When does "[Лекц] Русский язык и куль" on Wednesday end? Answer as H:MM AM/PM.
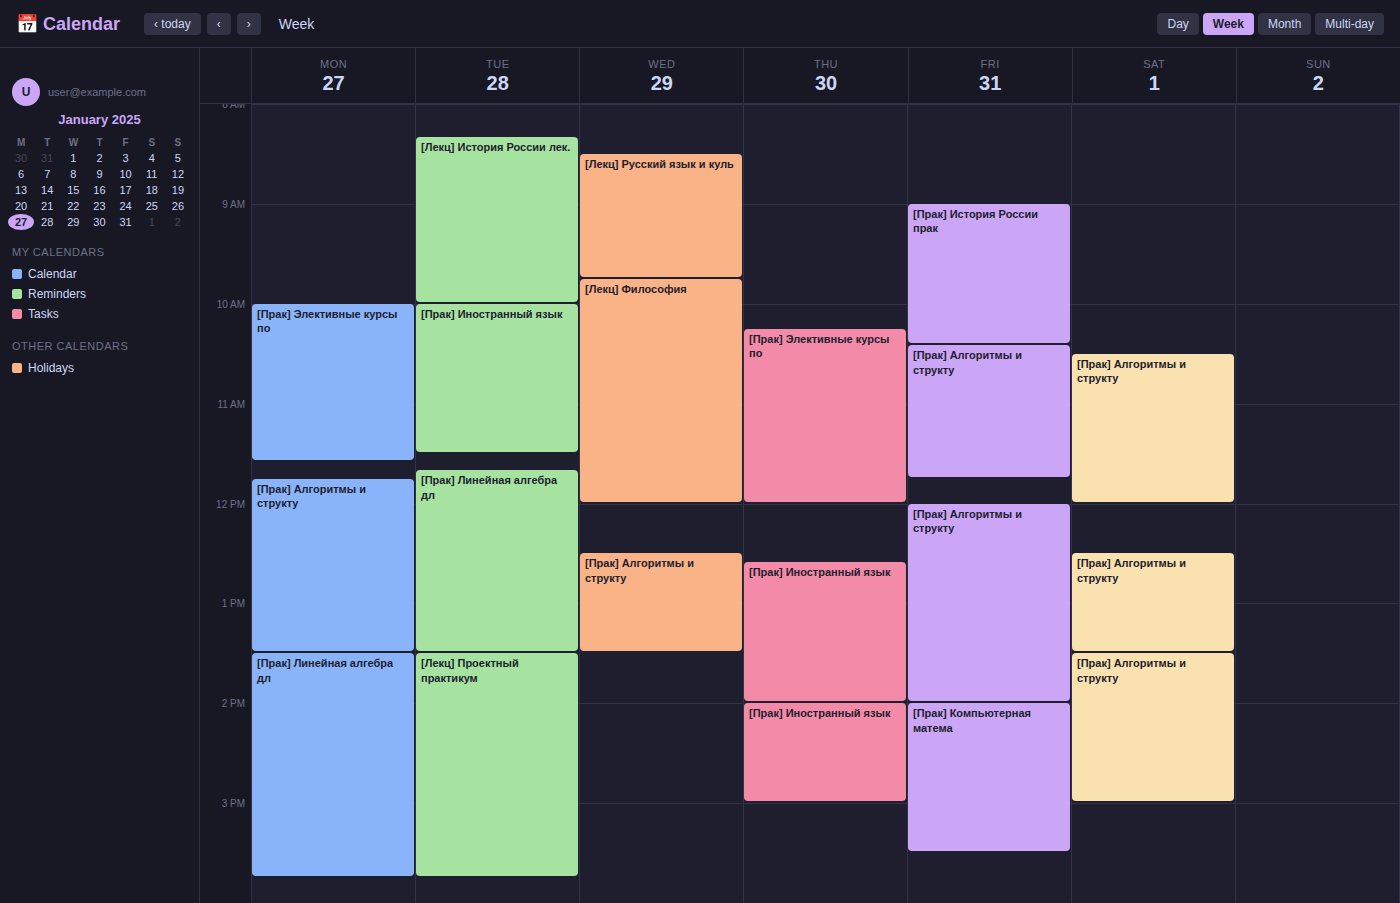
9:45 AM